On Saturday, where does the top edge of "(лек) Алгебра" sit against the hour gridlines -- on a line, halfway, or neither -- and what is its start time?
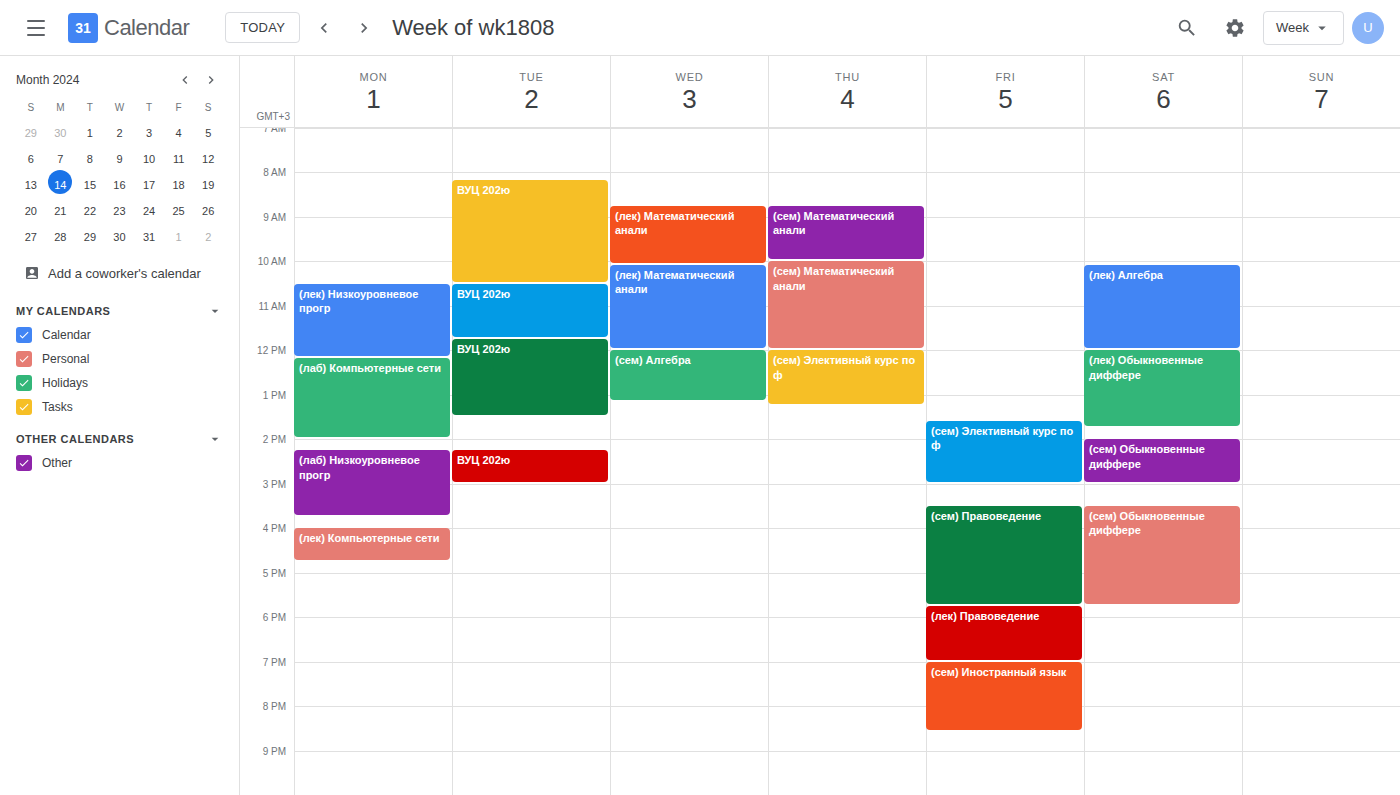
10:05 AM -- neither: 5 minutes below the 10 AM line and 55 minutes above the 11 AM line.